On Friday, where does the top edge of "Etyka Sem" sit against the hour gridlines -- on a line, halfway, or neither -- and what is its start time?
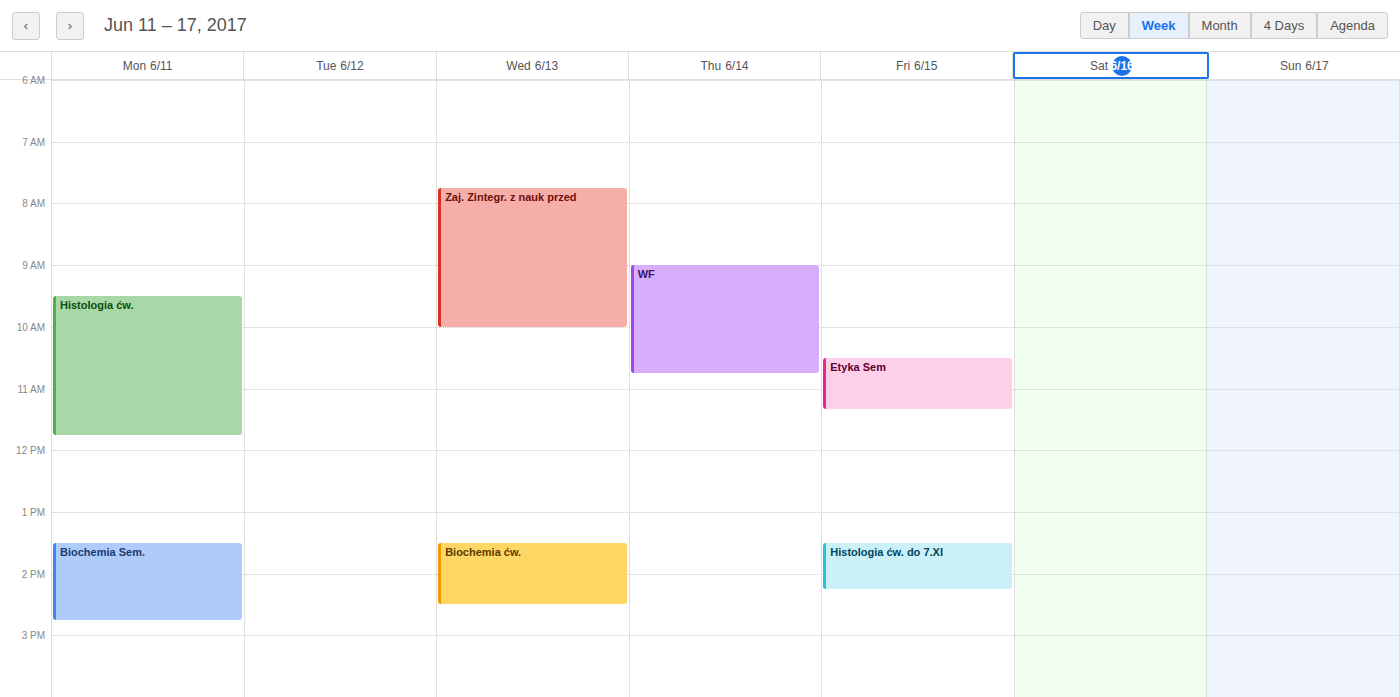
10:30 AM -- halfway between the 10 AM and 11 AM lines.